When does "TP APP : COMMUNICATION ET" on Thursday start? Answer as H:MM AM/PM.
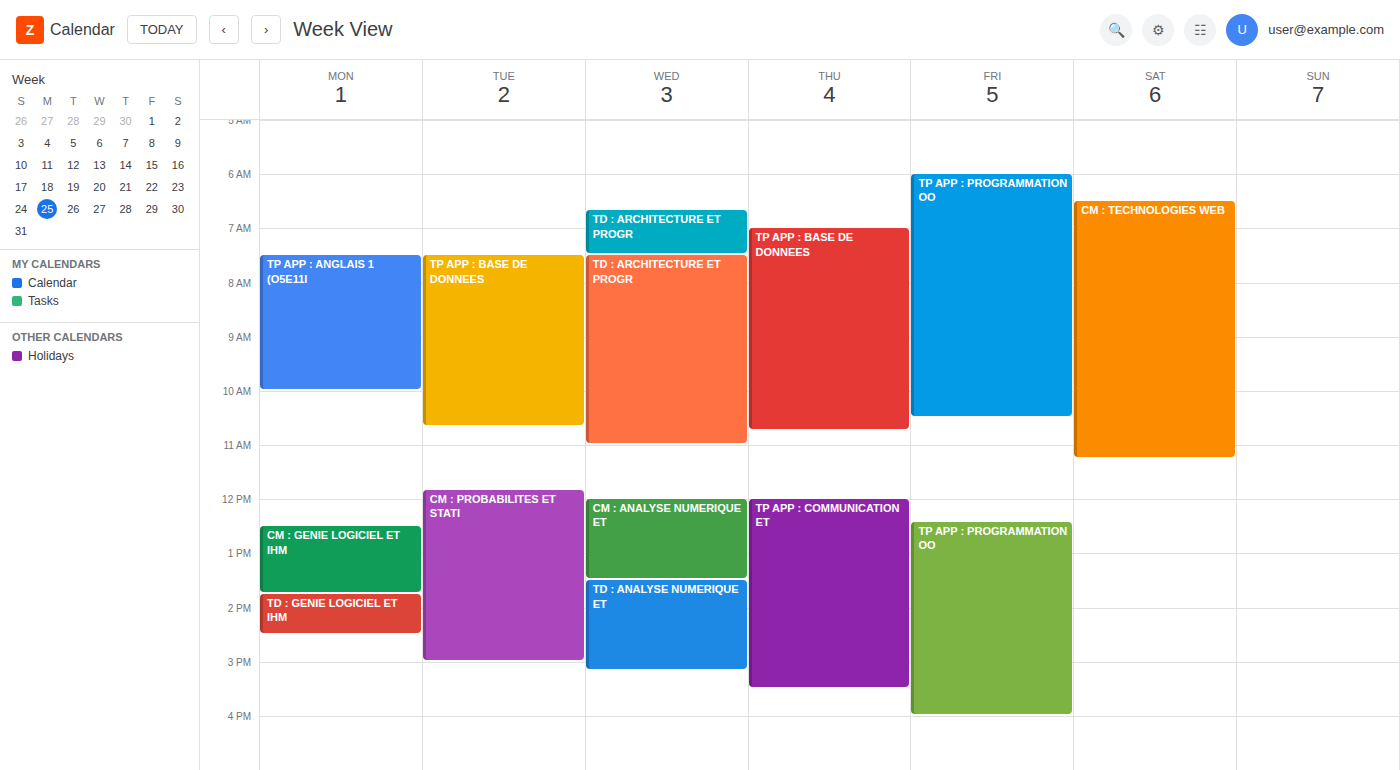
12:00 PM